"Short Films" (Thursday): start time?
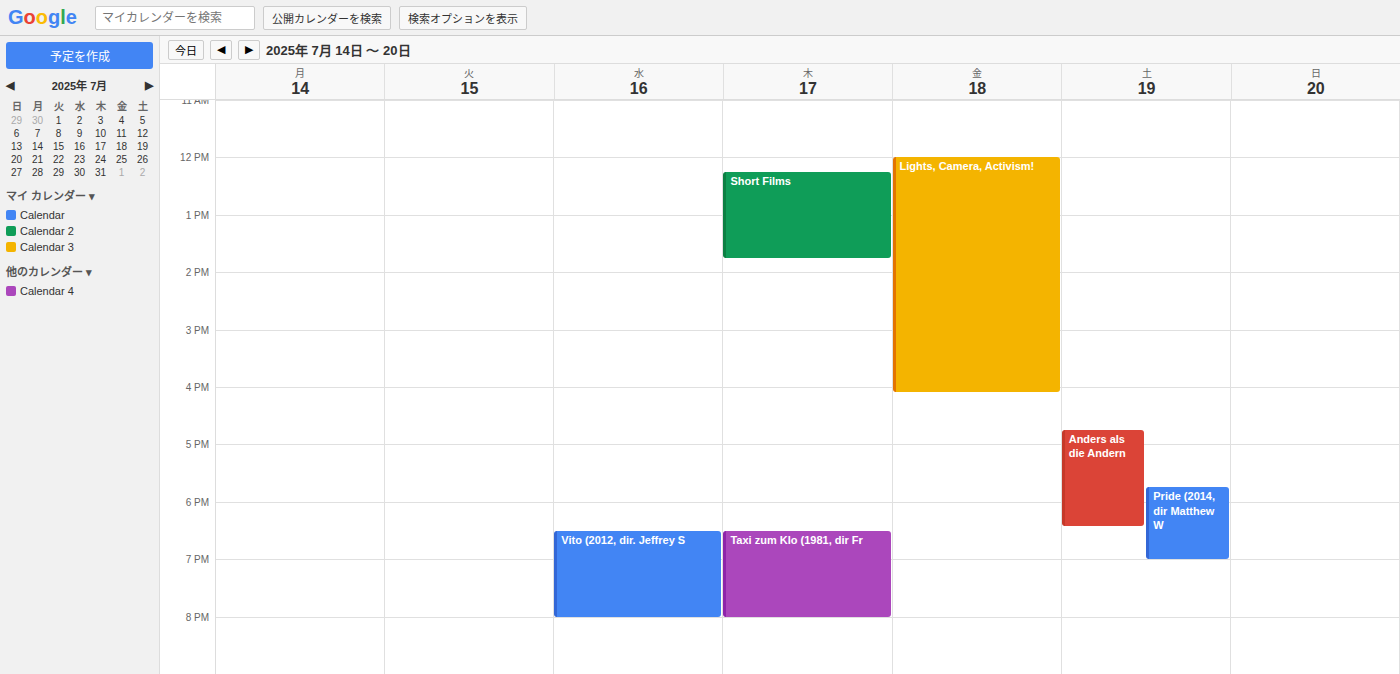
12:15 PM